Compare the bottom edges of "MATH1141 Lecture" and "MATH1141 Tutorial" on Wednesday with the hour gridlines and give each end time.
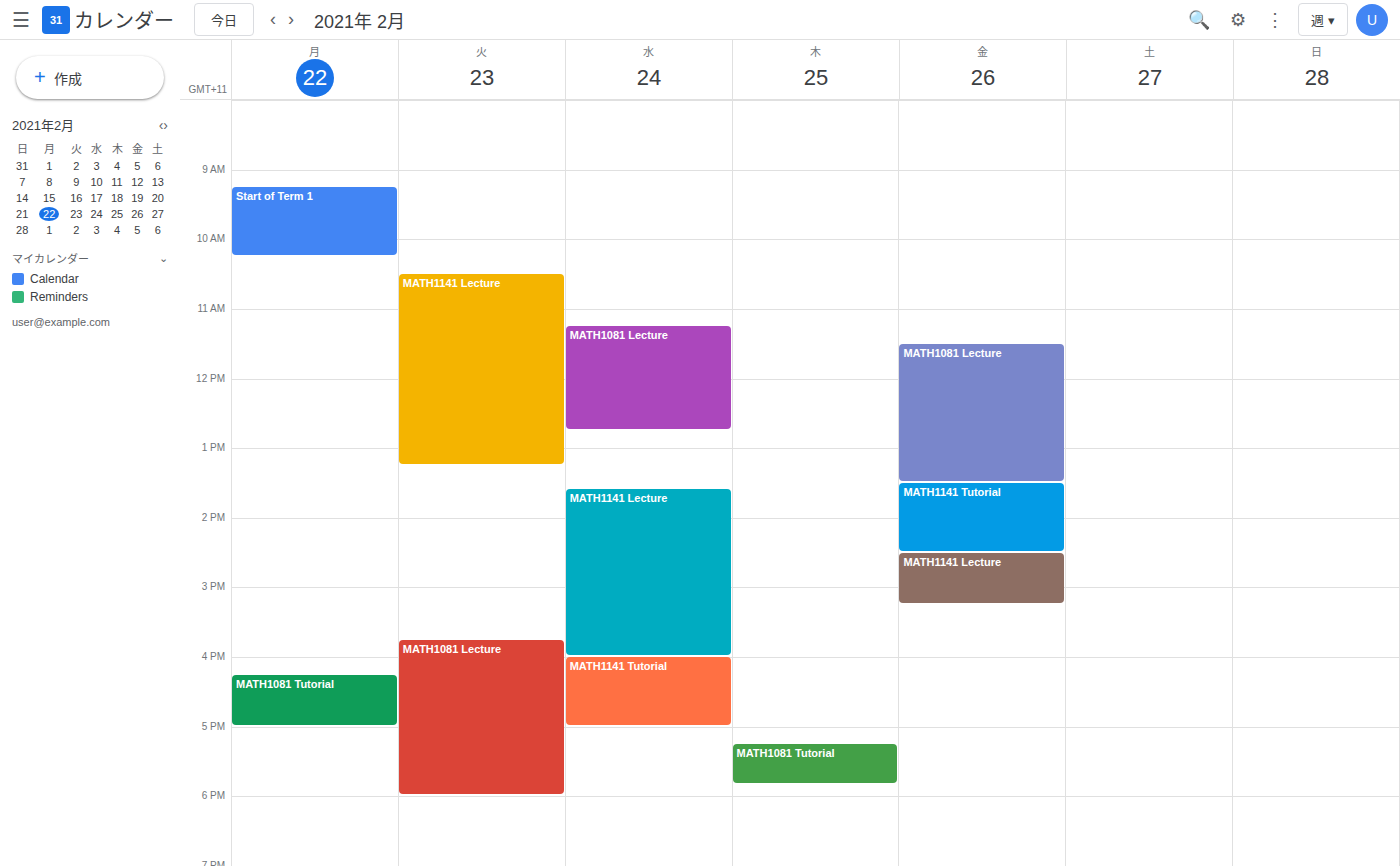
"MATH1141 Lecture": 16:00, exactly on the 16:00 line. "MATH1141 Tutorial": 17:00, exactly on the 17:00 line.